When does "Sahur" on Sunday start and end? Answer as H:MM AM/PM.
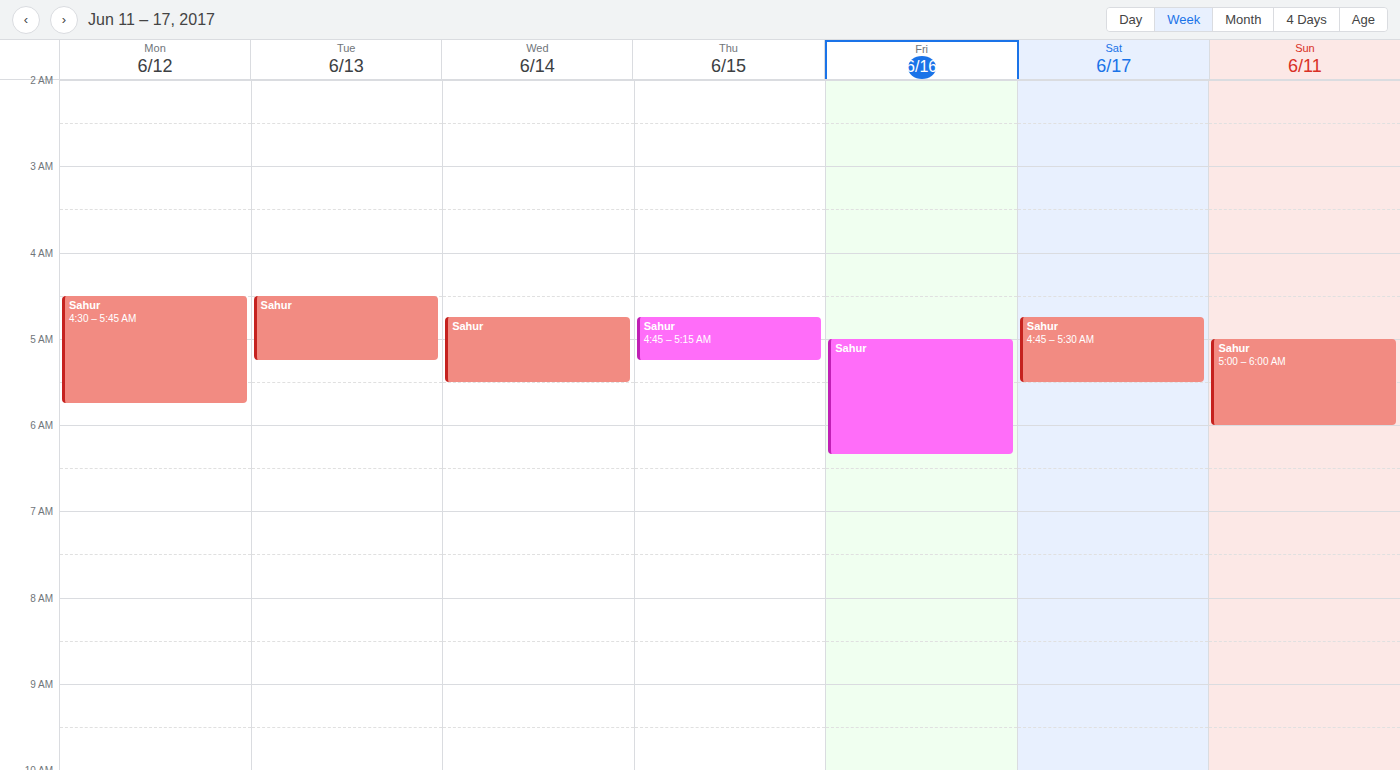
5:00 AM to 6:00 AM